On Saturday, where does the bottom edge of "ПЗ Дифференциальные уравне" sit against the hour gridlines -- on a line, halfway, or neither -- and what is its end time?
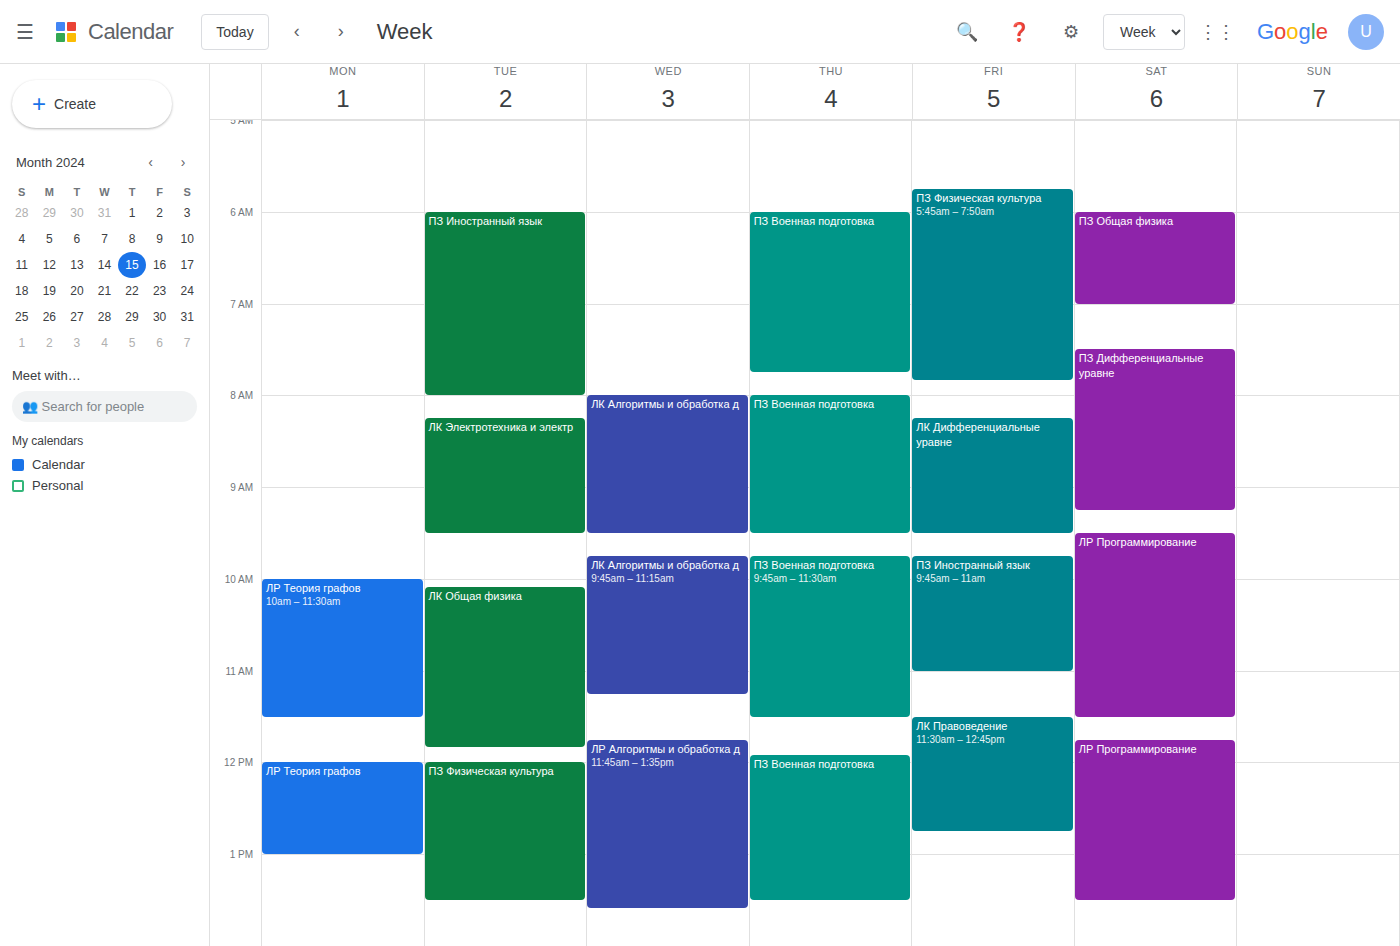
9:15 AM -- neither: a quarter of the way from the 9 AM line to the 10 AM line.